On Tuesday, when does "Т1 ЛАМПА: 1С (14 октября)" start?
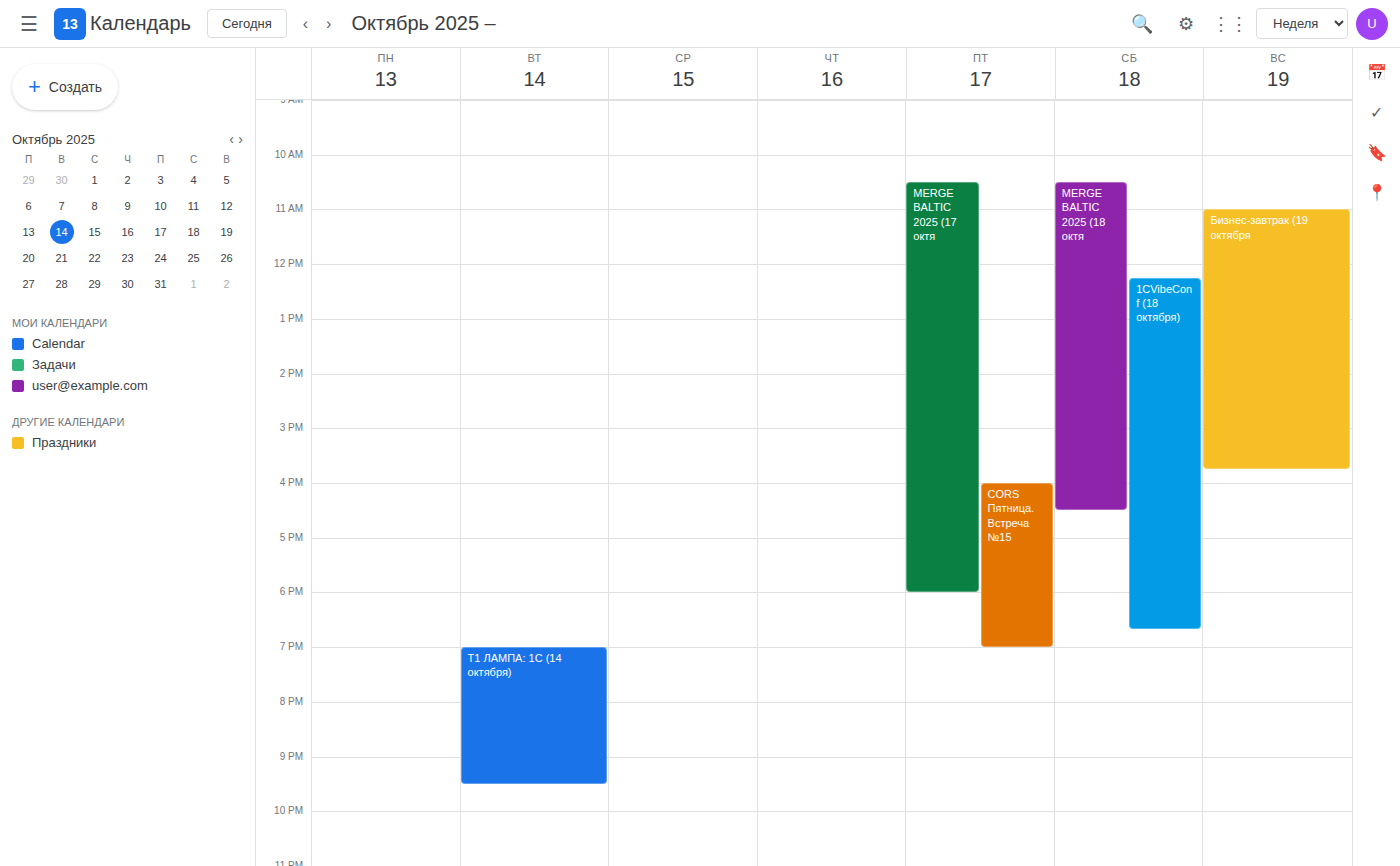
7:00 PM